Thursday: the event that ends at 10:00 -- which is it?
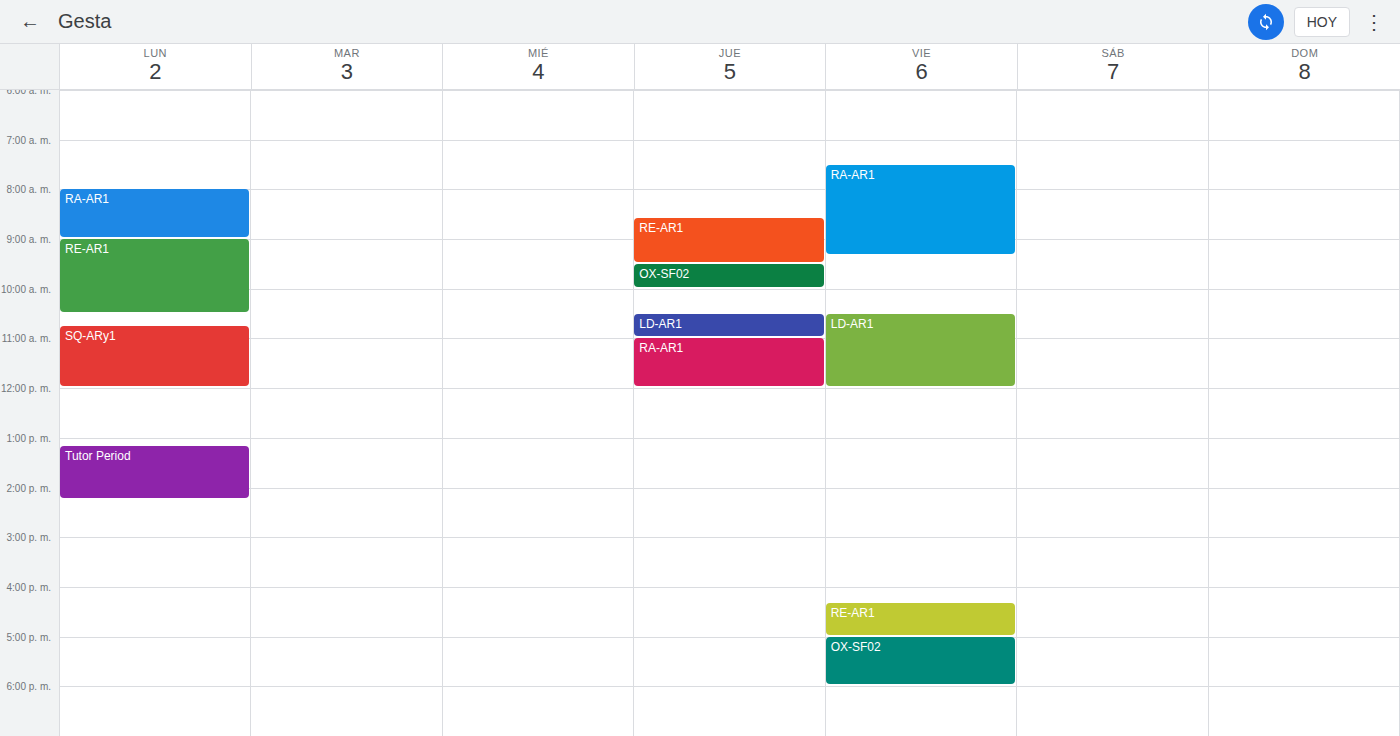
"OX-SF02"